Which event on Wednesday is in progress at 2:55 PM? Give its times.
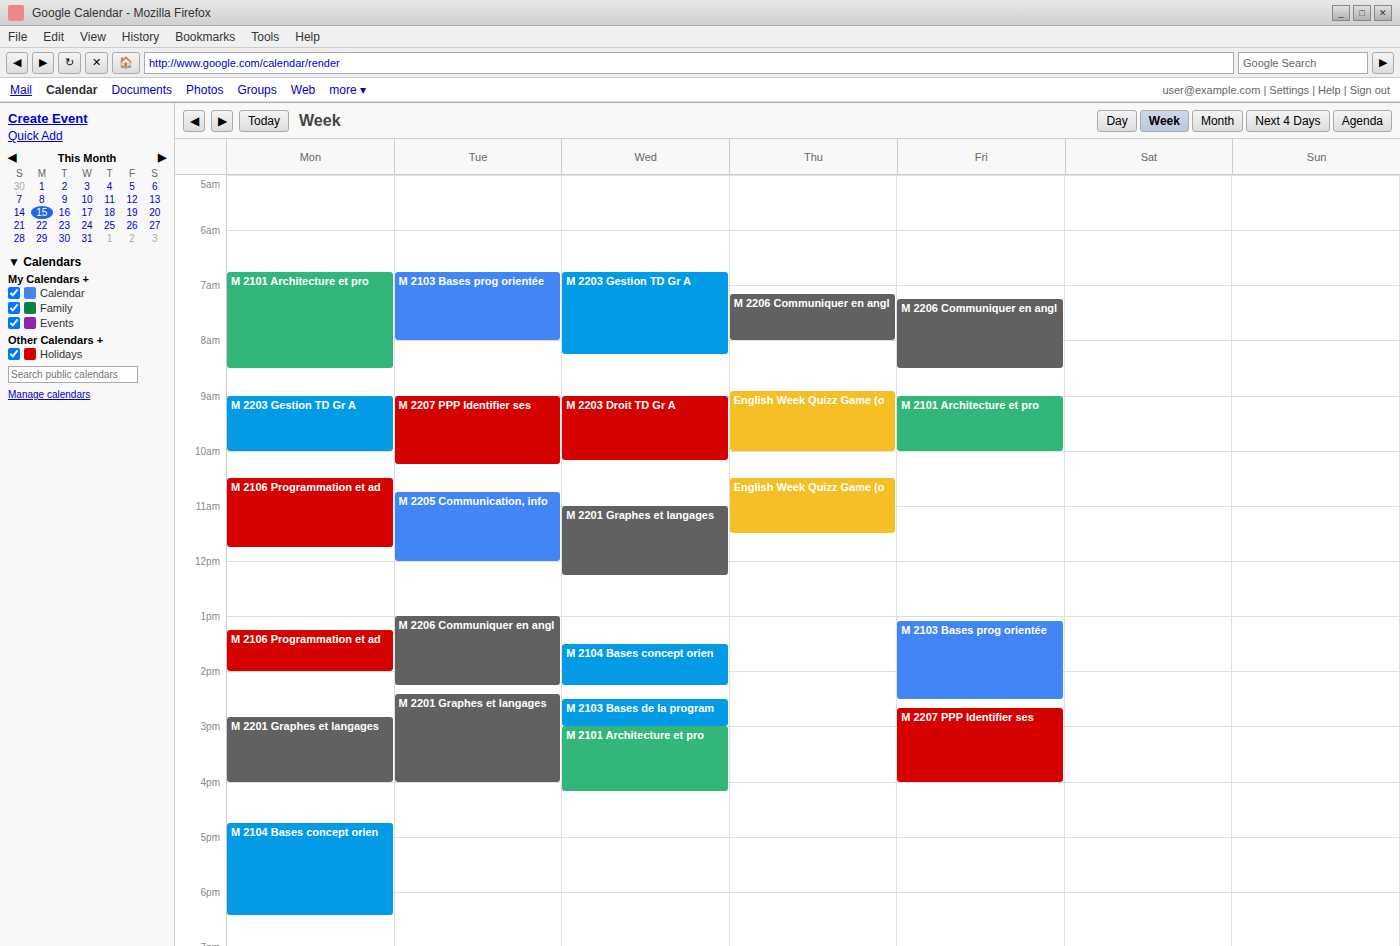
"M 2103 Bases de la program", 2:30 PM to 3:00 PM